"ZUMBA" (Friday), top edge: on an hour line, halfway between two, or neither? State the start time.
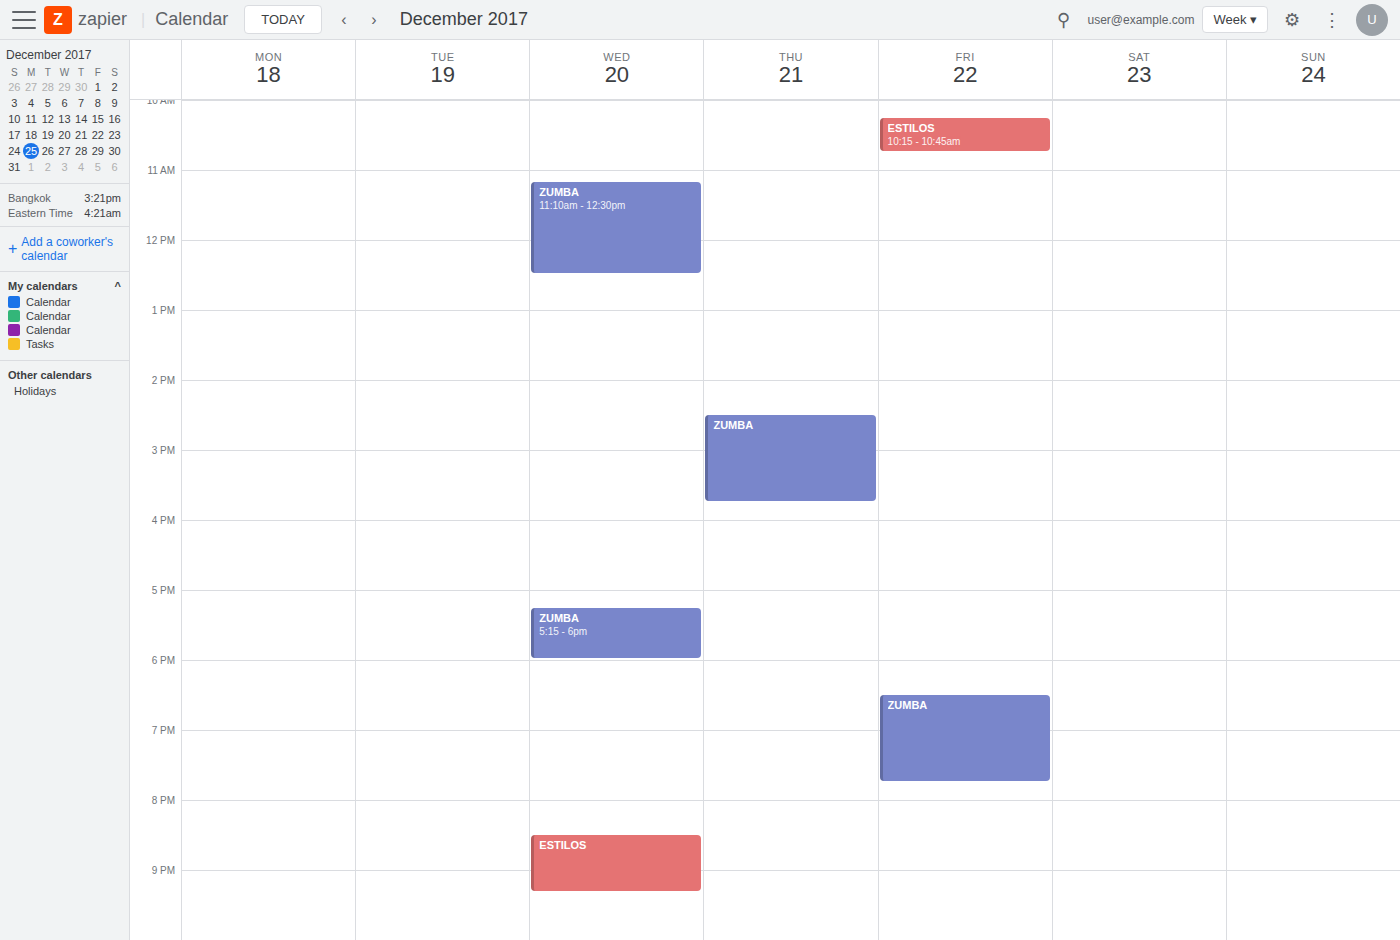
6:30 PM -- halfway between the 6 PM and 7 PM lines.